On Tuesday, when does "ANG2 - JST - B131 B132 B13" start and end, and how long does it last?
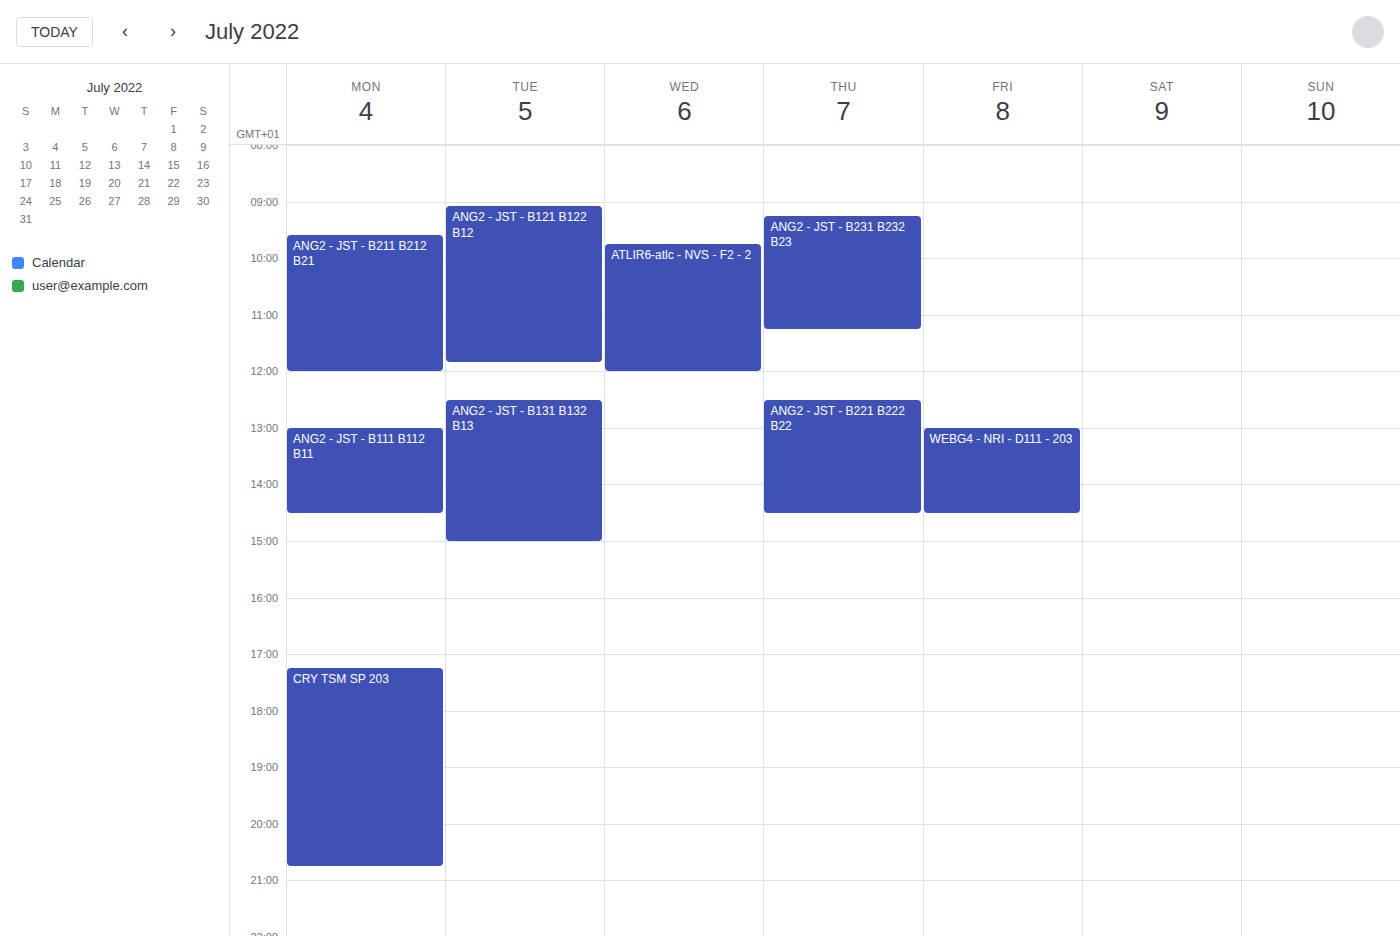
12:30 PM to 3:00 PM, 2 hours 30 minutes